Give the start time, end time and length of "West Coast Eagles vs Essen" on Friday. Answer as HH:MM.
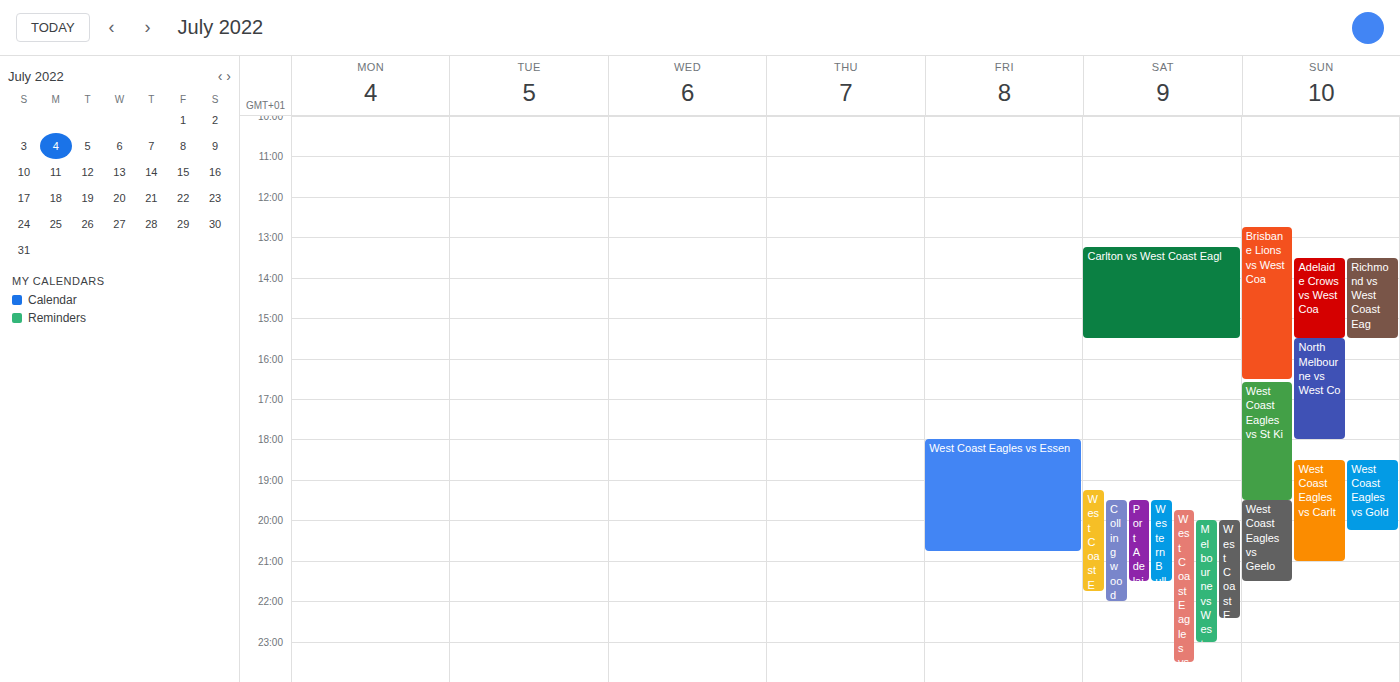
18:00 to 20:45, 2 hours 45 minutes